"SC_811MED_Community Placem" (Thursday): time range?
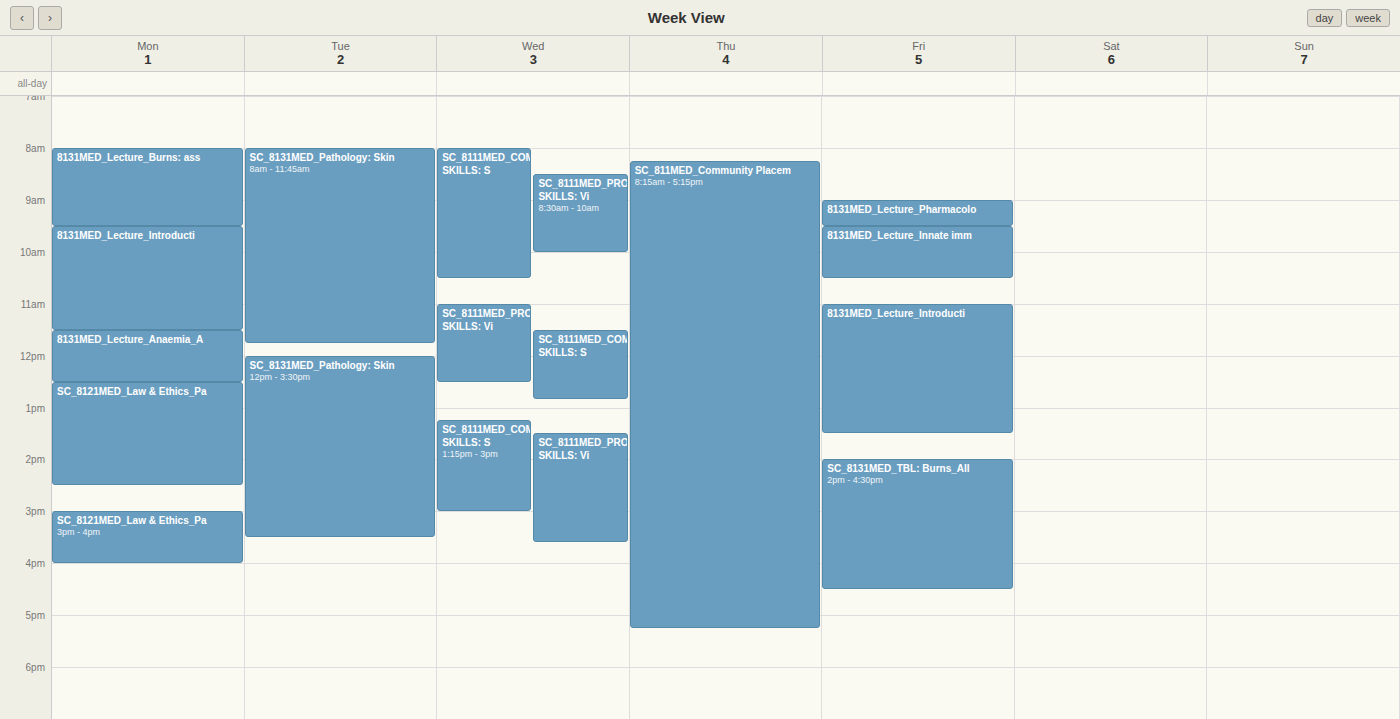
8:15 AM to 5:15 PM